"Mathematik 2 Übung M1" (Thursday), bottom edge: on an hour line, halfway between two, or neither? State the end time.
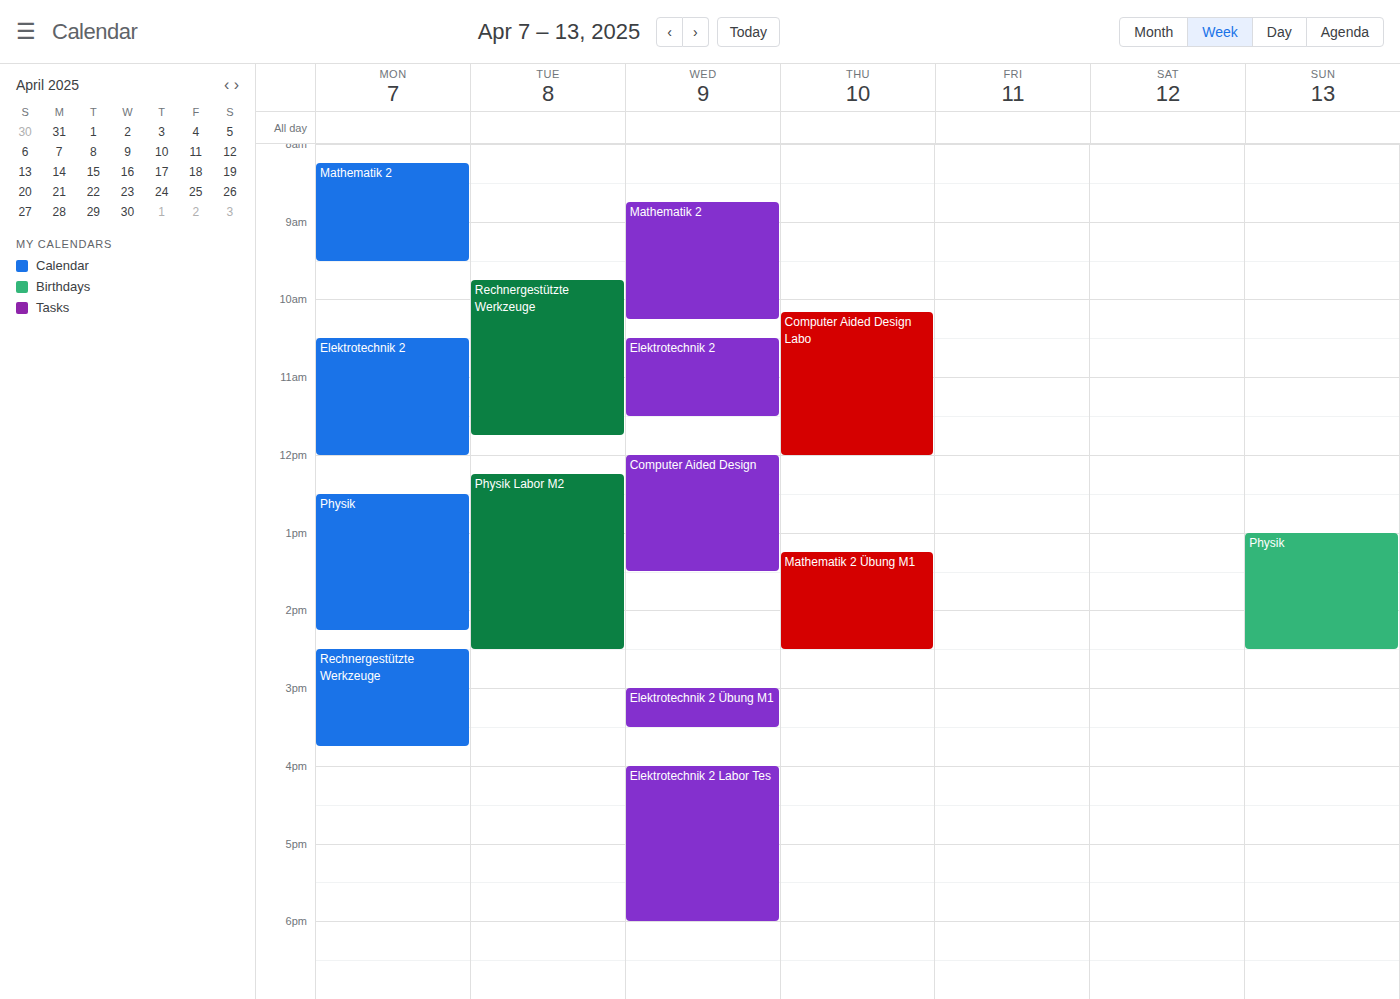
2:30 PM -- halfway between the 2 PM and 3 PM lines.